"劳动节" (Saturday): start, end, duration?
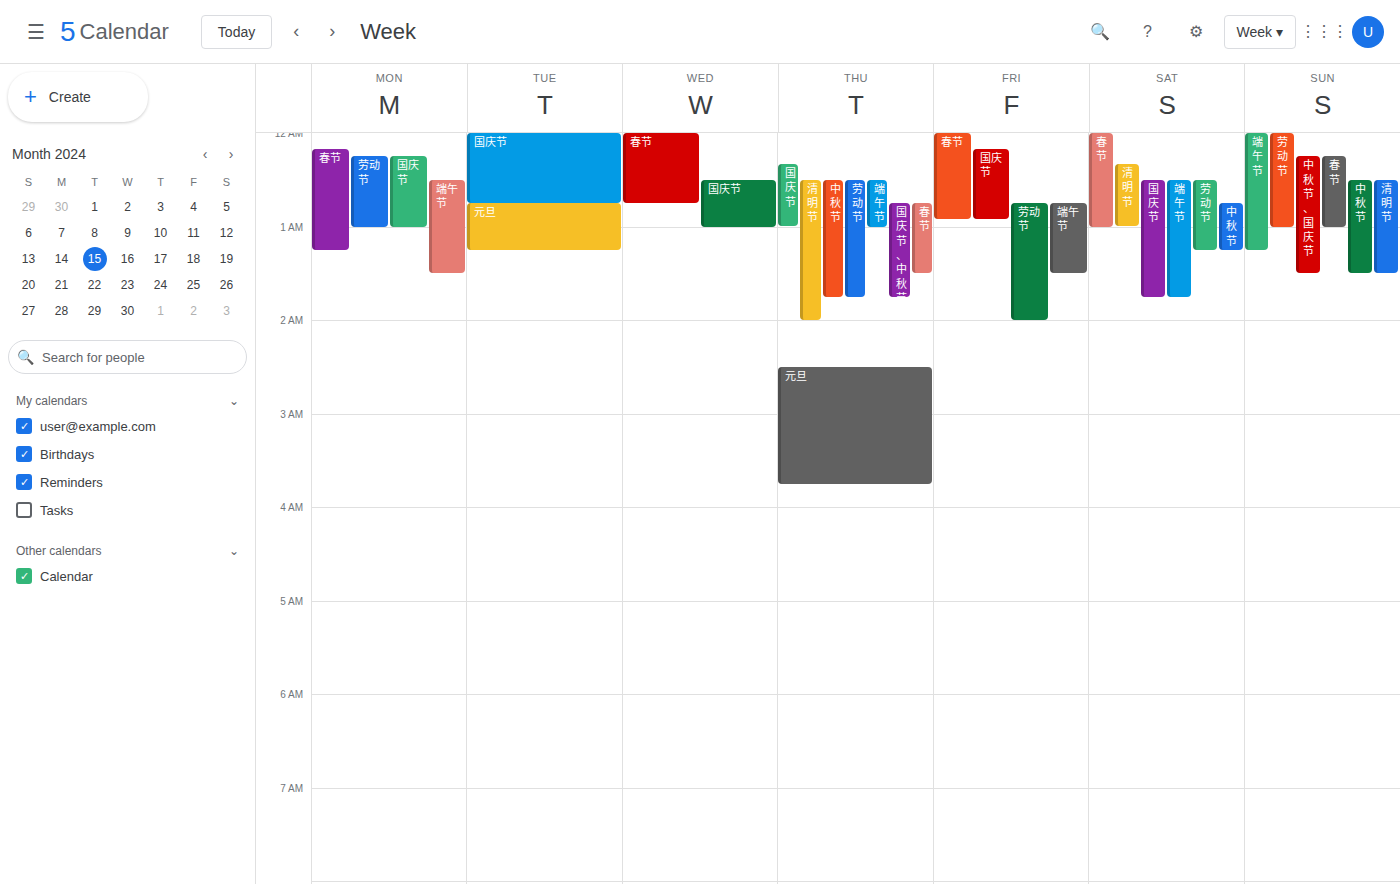
12:30 AM to 1:15 AM, 45 minutes